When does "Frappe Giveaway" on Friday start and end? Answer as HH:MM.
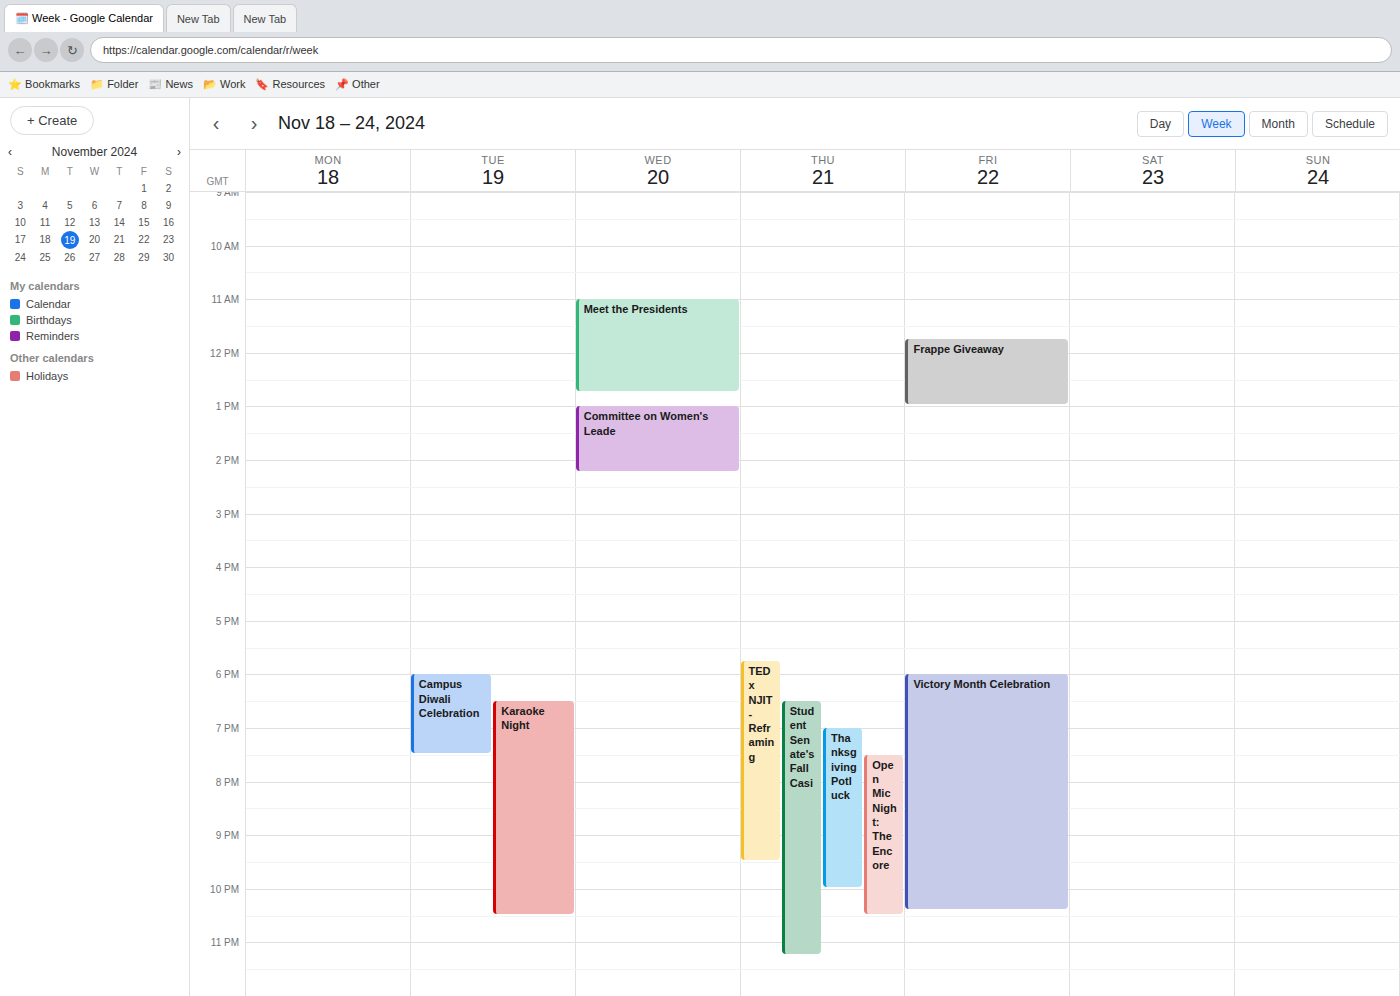
11:45 to 13:00